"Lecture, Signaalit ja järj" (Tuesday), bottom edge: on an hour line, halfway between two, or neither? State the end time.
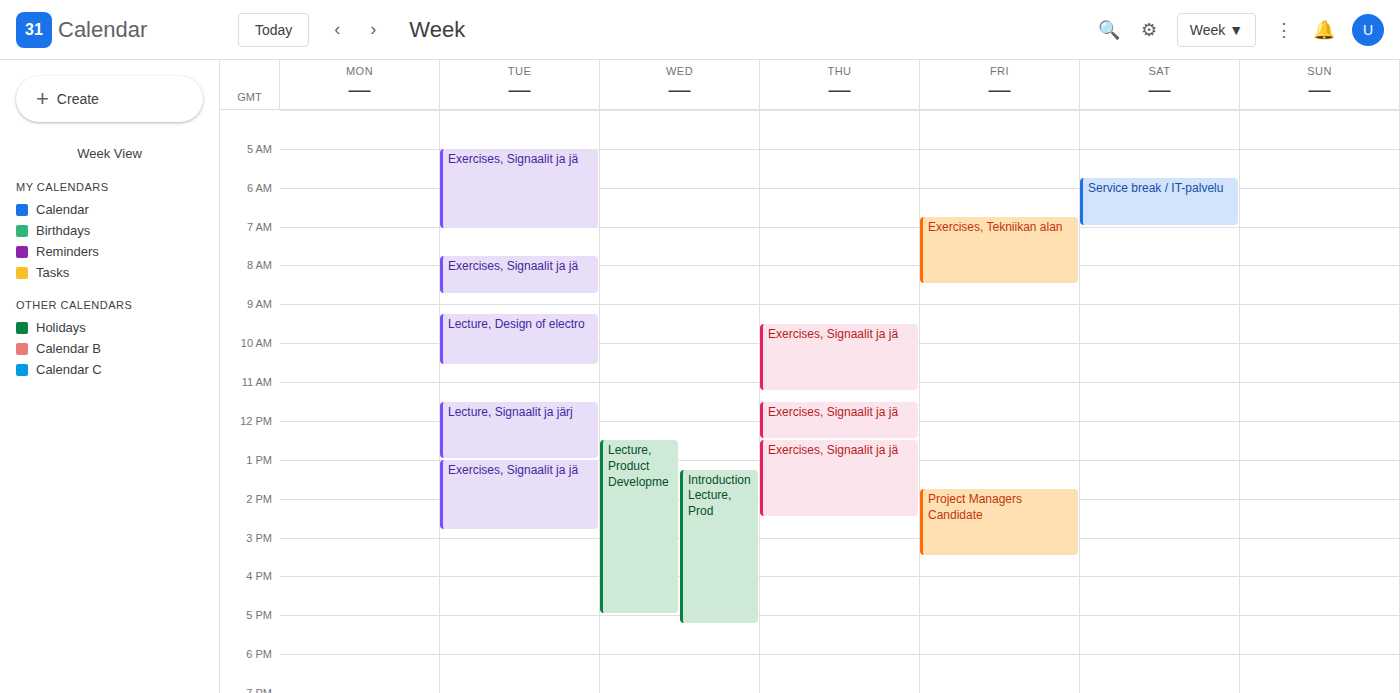
1:00 PM -- exactly on the 1 PM line.